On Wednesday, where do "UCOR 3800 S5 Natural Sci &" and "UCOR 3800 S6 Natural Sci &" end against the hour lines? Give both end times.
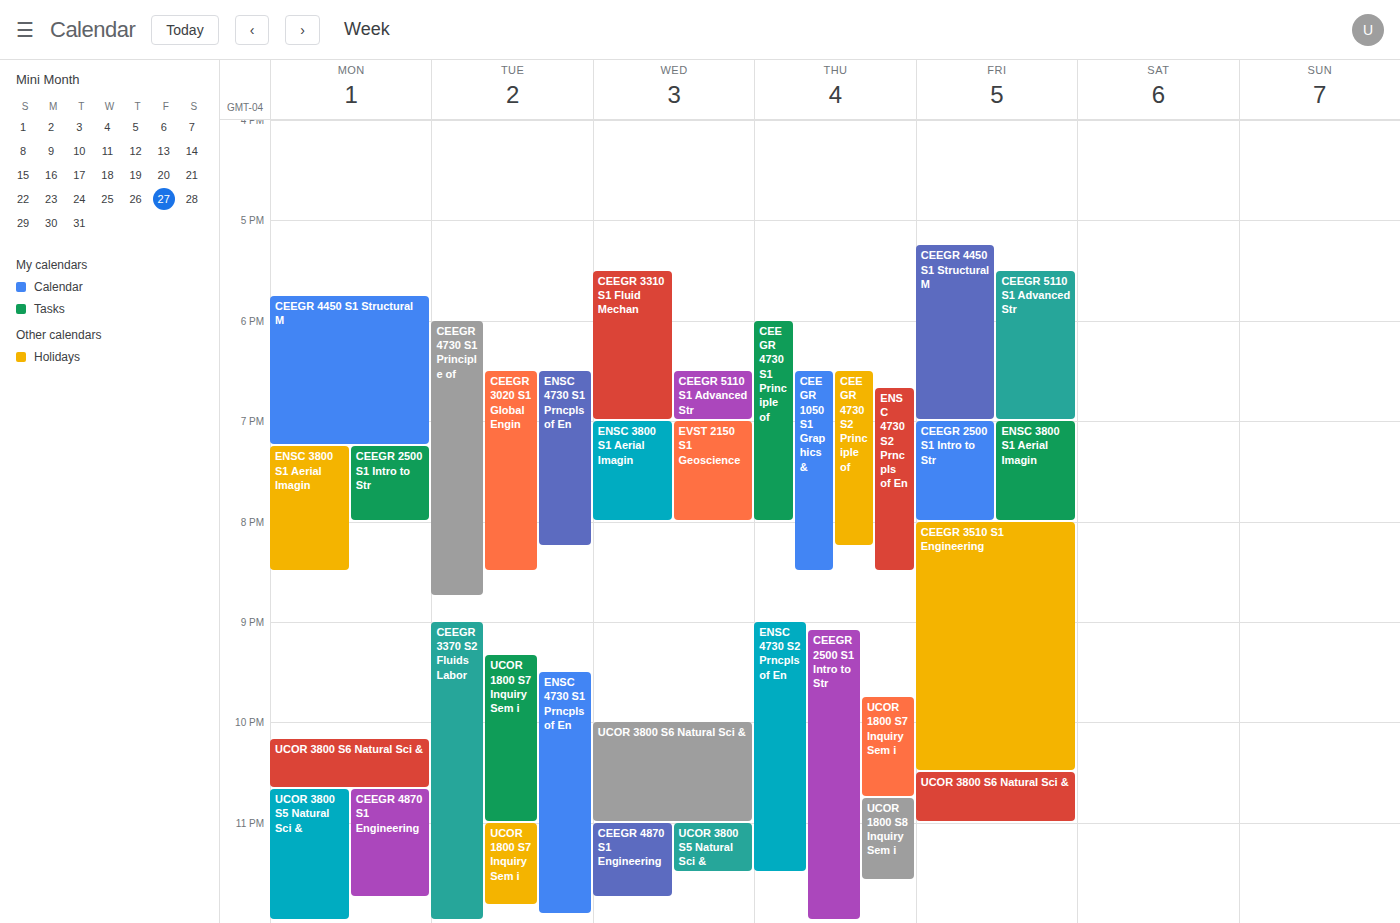
"UCOR 3800 S5 Natural Sci &": 11:30 PM, halfway between the 11 PM and 12 AM lines. "UCOR 3800 S6 Natural Sci &": 11:00 PM, exactly on the 11 PM line.